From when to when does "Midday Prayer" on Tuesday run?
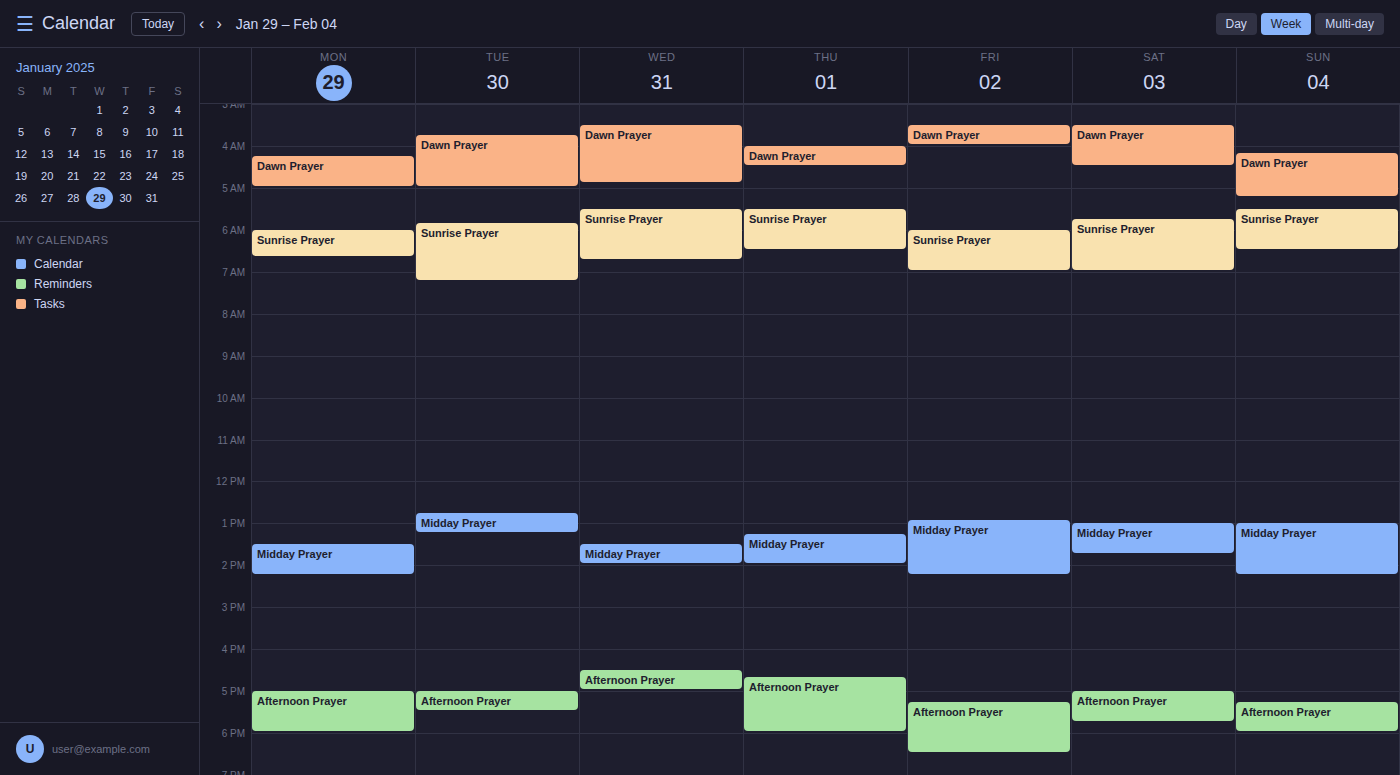
12:45 PM to 1:15 PM